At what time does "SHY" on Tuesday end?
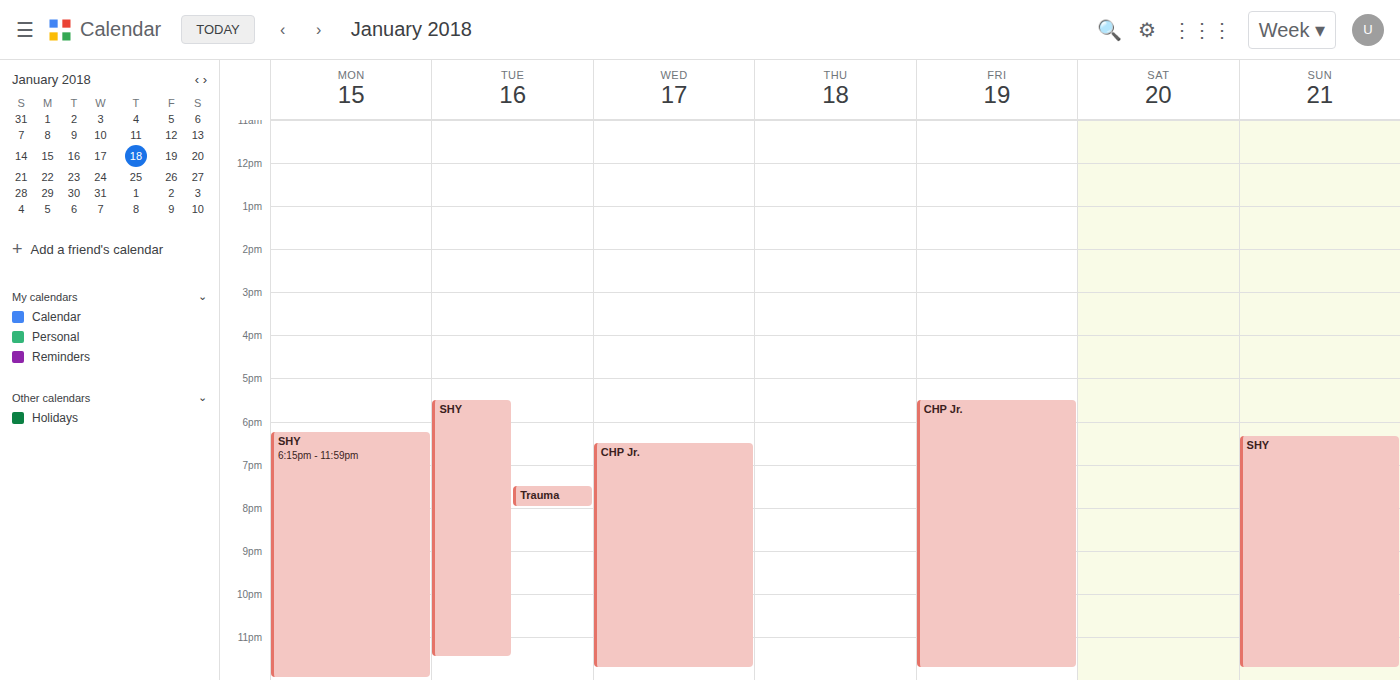
11:30 PM